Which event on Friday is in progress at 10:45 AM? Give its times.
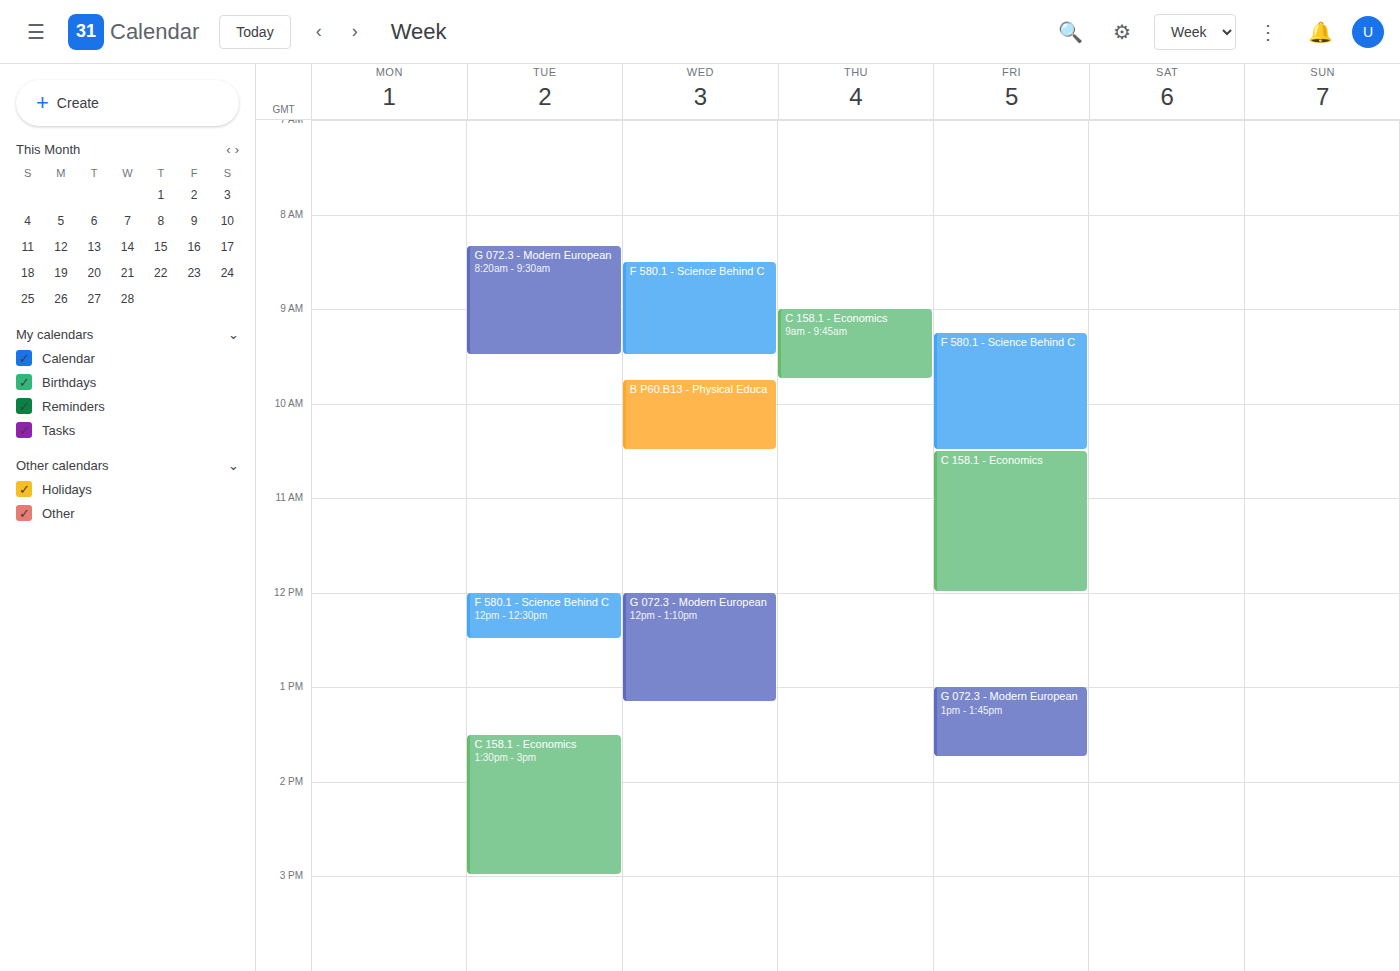
"C 158.1 - Economics", 10:30 AM to 12:00 PM